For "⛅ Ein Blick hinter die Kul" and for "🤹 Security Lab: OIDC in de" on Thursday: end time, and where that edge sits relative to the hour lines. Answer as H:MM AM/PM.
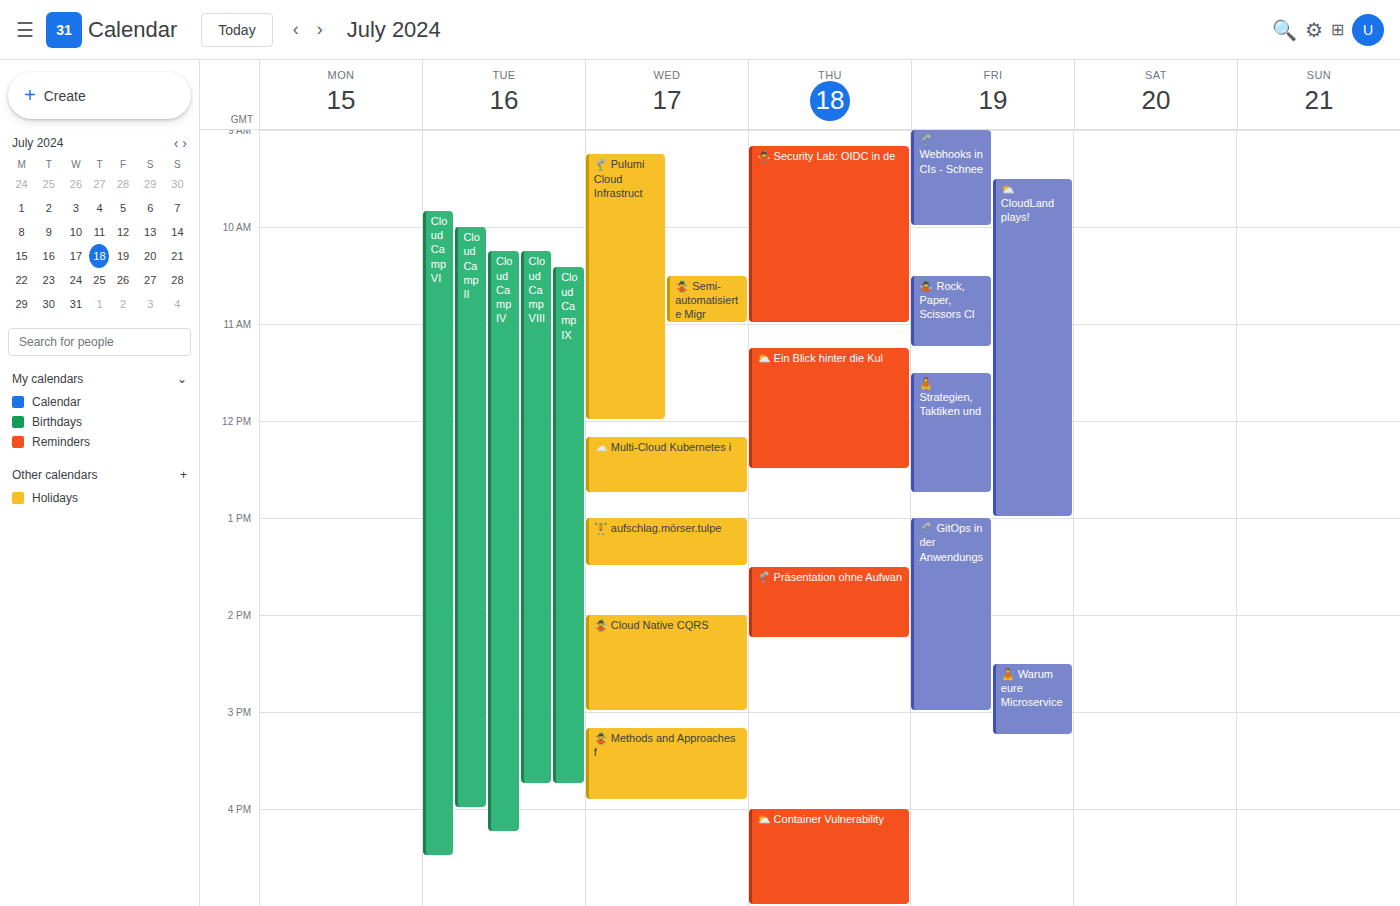
"⛅ Ein Blick hinter die Kul": 12:30 PM, halfway between the 12 PM and 1 PM lines. "🤹 Security Lab: OIDC in de": 11:00 AM, exactly on the 11 AM line.